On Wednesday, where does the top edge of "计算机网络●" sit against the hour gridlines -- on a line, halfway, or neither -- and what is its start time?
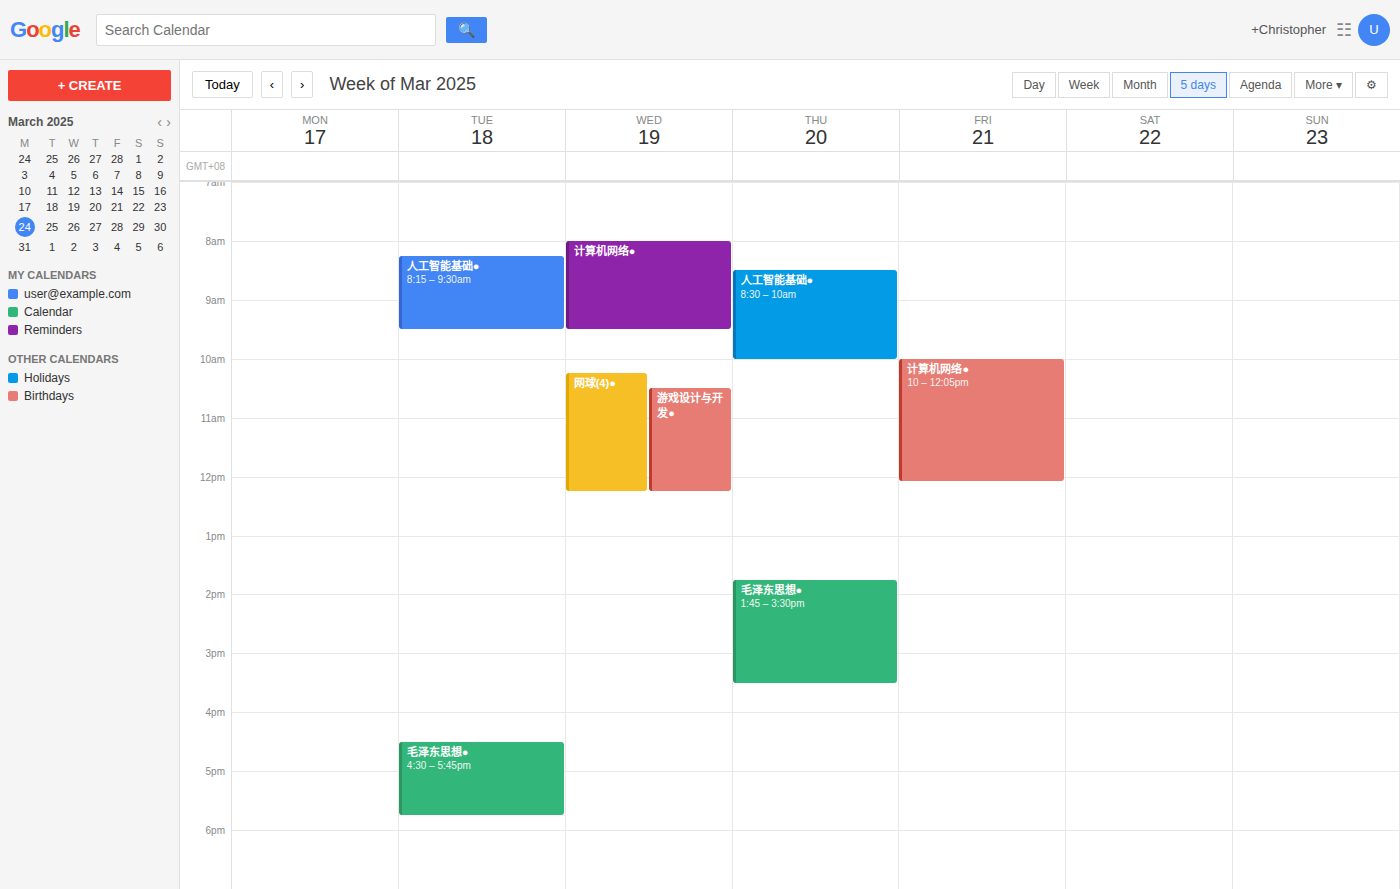
8:00 AM -- exactly on the 8 AM line.